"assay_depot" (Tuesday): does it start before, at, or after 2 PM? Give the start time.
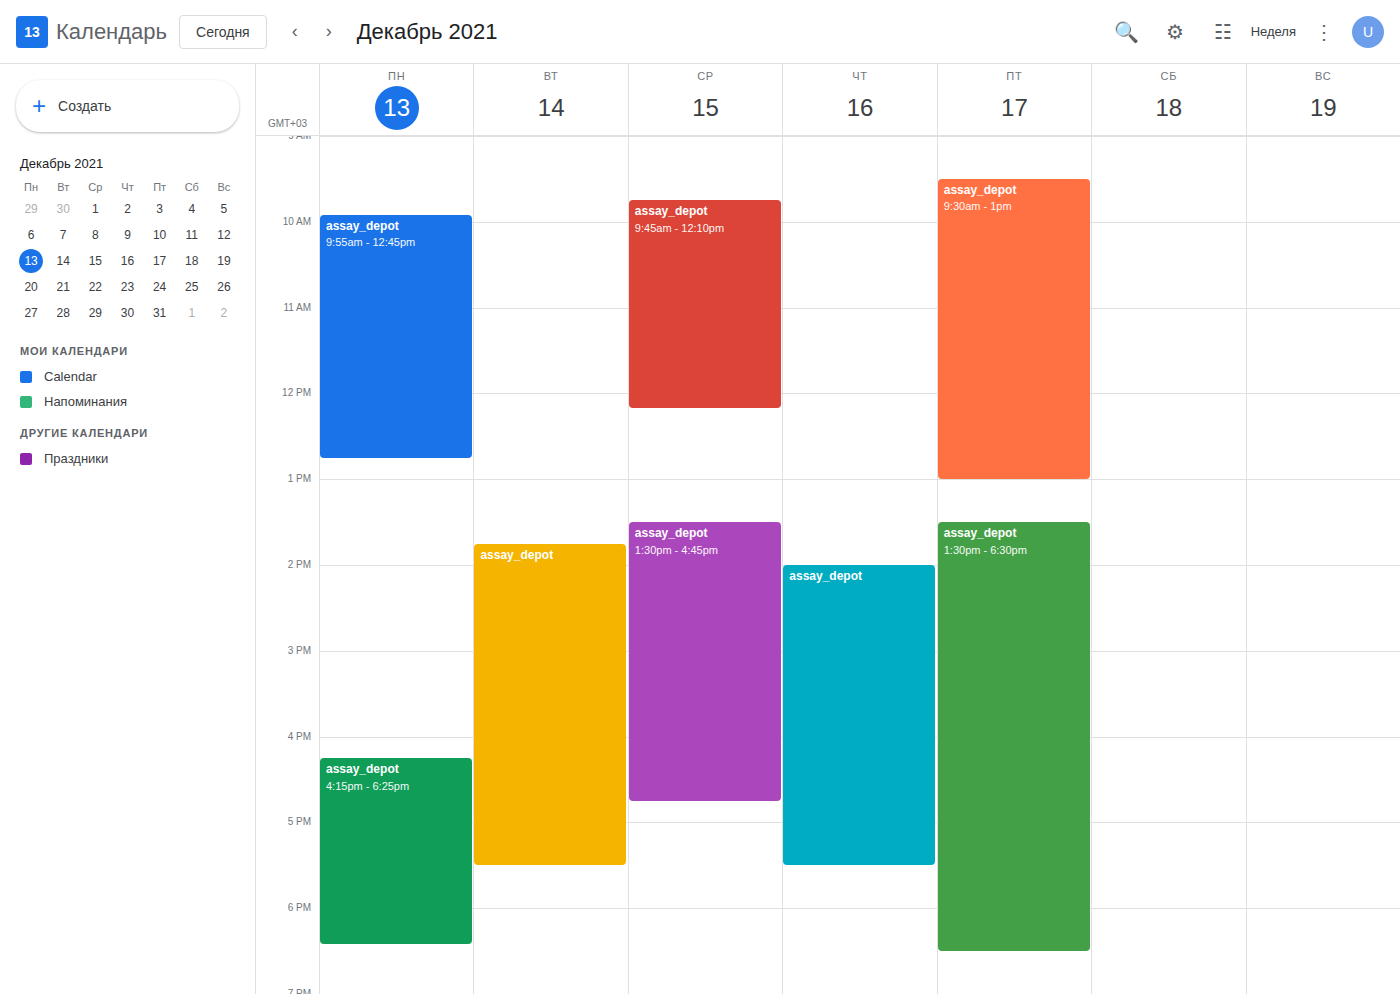
1:45 PM -- before 2 PM, 15 minutes above the 2 PM line.